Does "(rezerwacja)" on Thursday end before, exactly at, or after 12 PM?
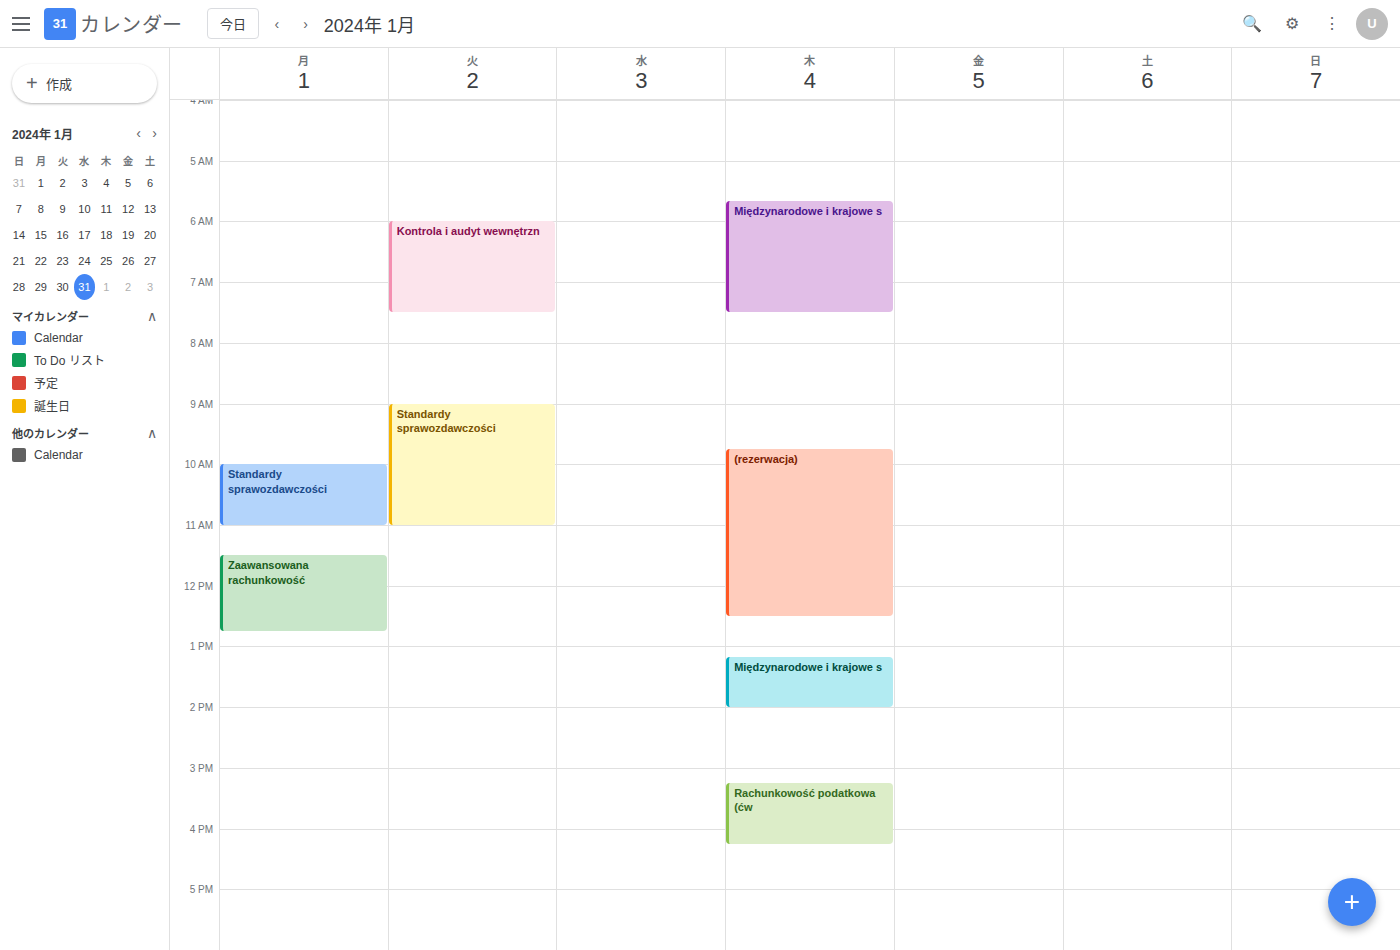
12:30 PM -- after 12 PM, 30 minutes below the 12 PM line.